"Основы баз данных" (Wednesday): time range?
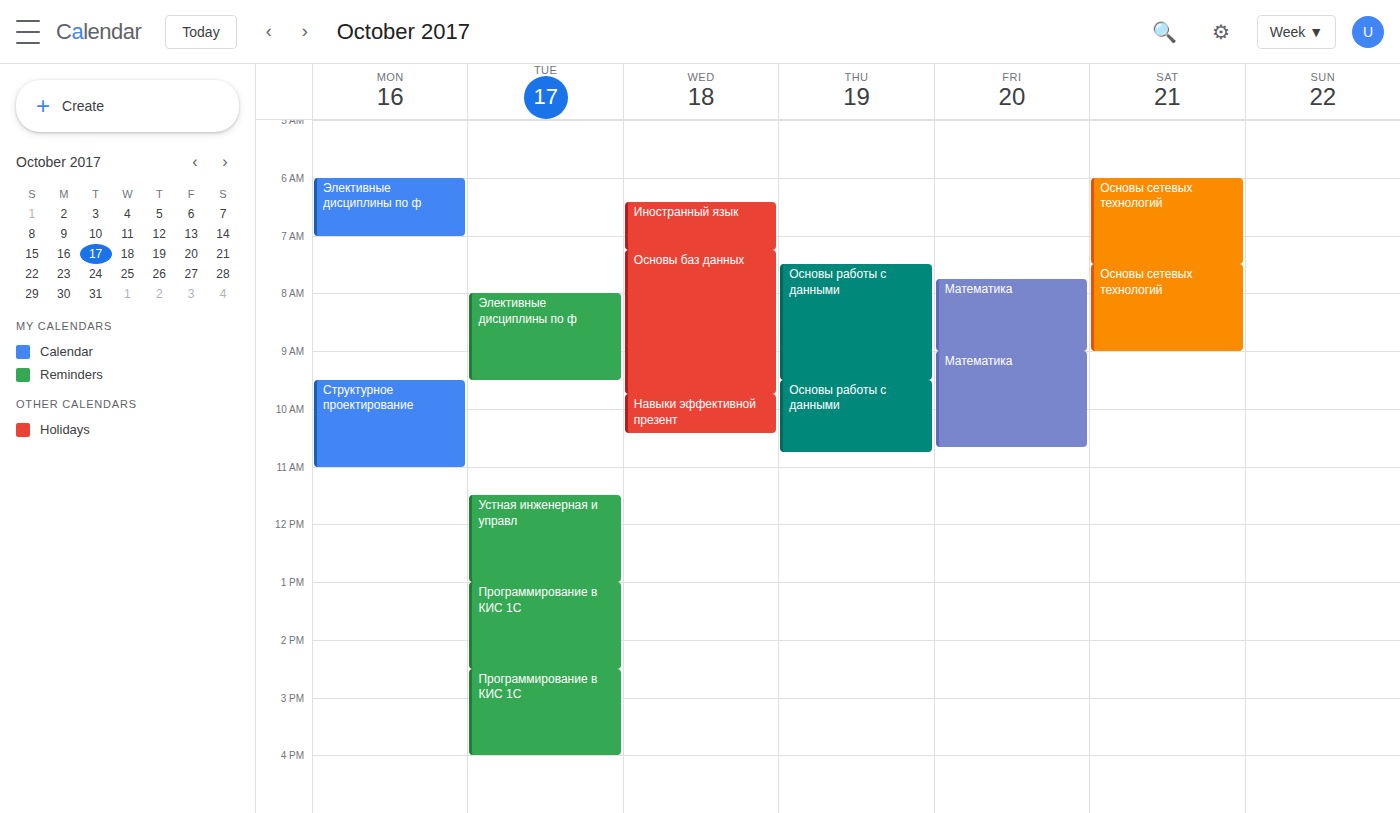
7:15 AM to 9:45 AM